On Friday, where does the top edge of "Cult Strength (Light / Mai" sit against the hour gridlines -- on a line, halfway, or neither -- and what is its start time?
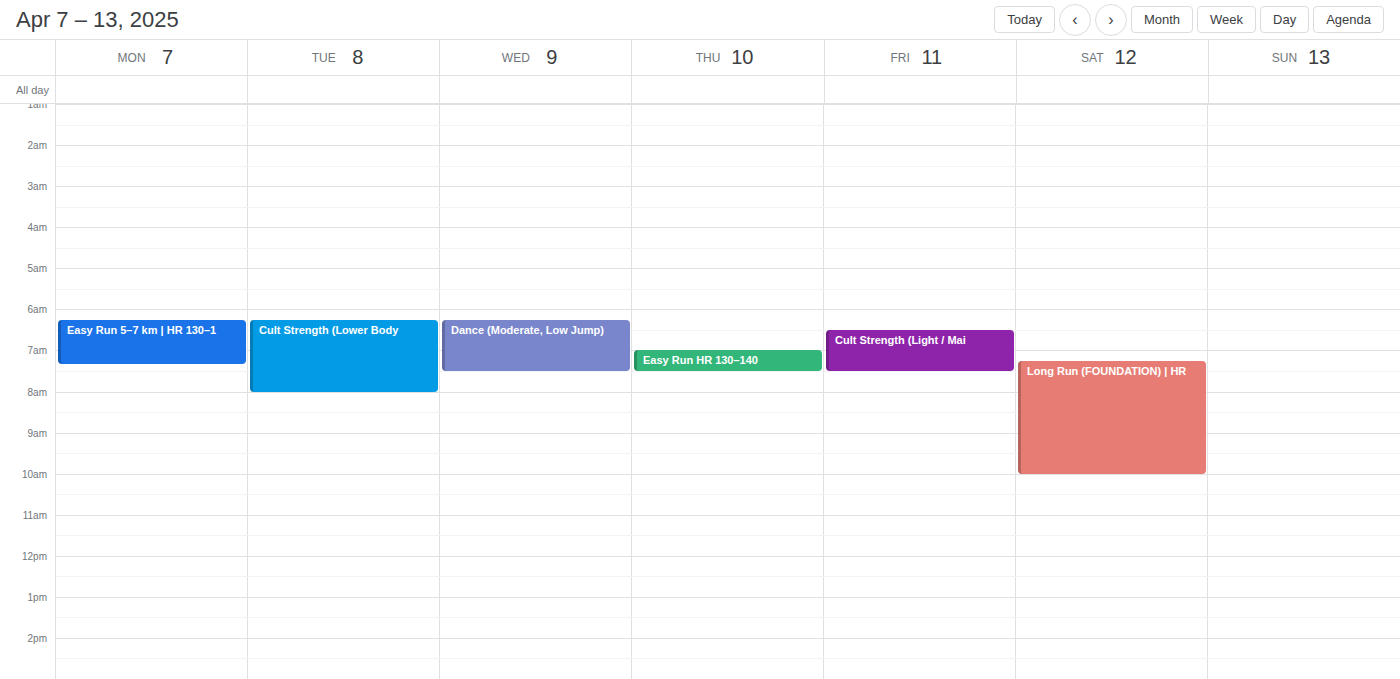
6:30 AM -- halfway between the 6 AM and 7 AM lines.